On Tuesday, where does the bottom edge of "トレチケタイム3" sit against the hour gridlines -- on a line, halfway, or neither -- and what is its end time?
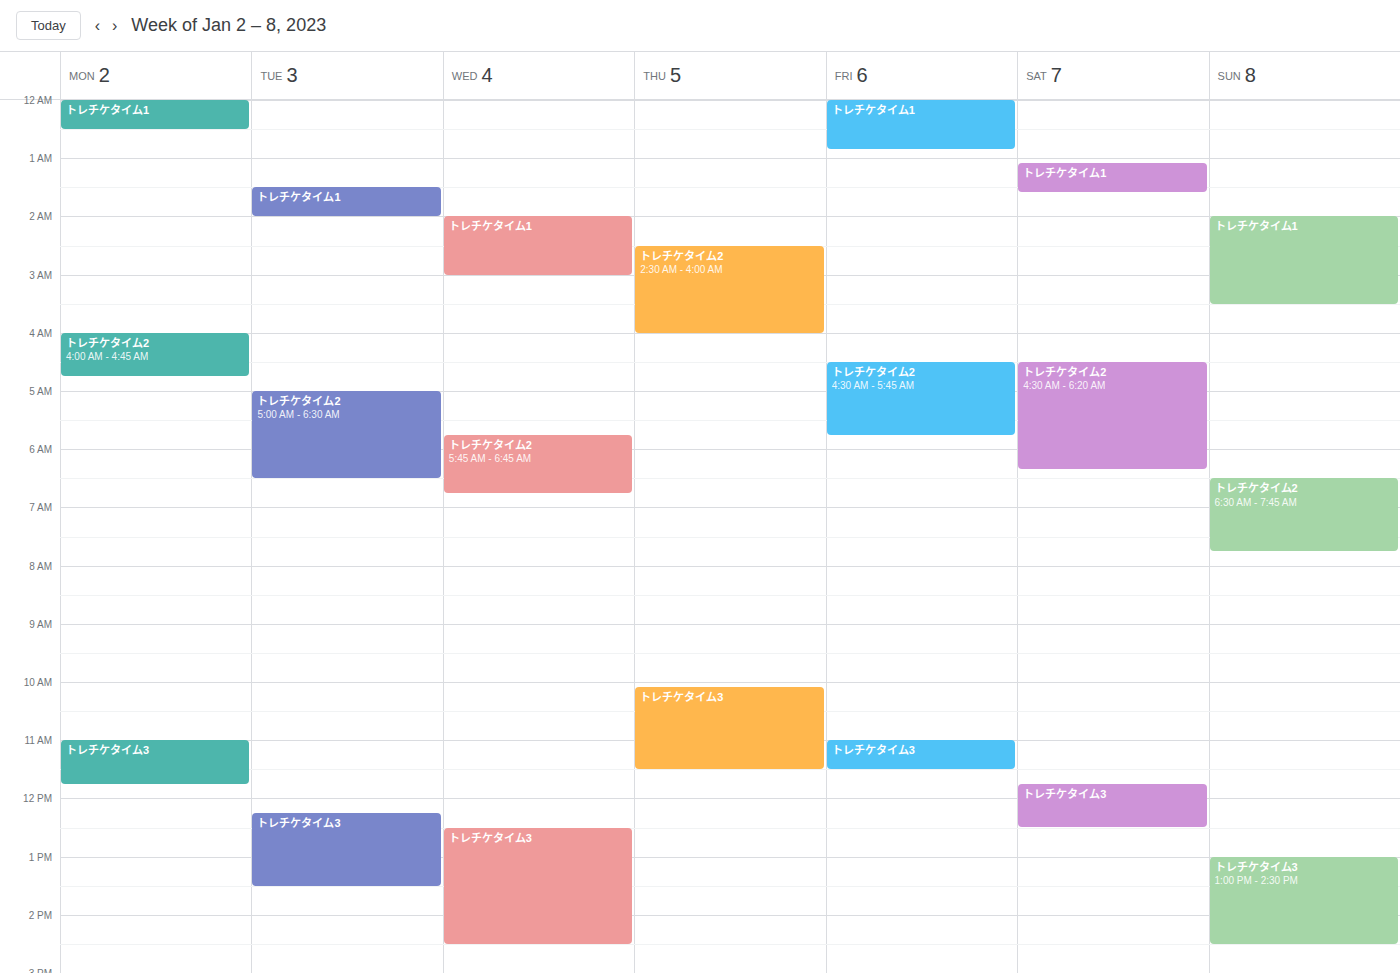
13:30 -- halfway between the 13:00 and 14:00 lines.